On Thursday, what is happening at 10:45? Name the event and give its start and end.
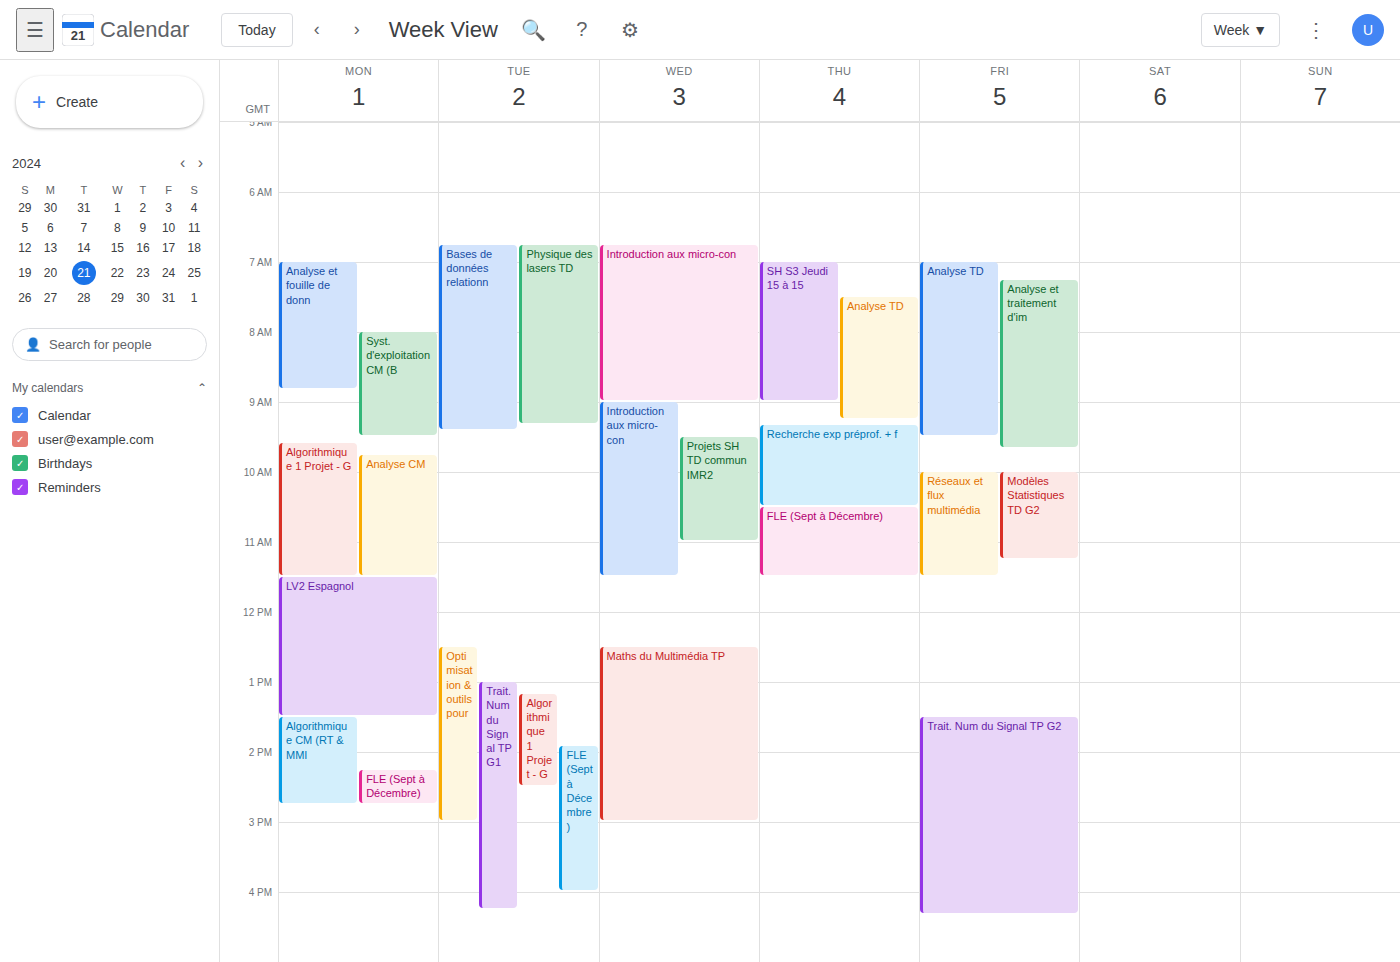
"FLE (Sept à Décembre)", 10:30 to 11:30